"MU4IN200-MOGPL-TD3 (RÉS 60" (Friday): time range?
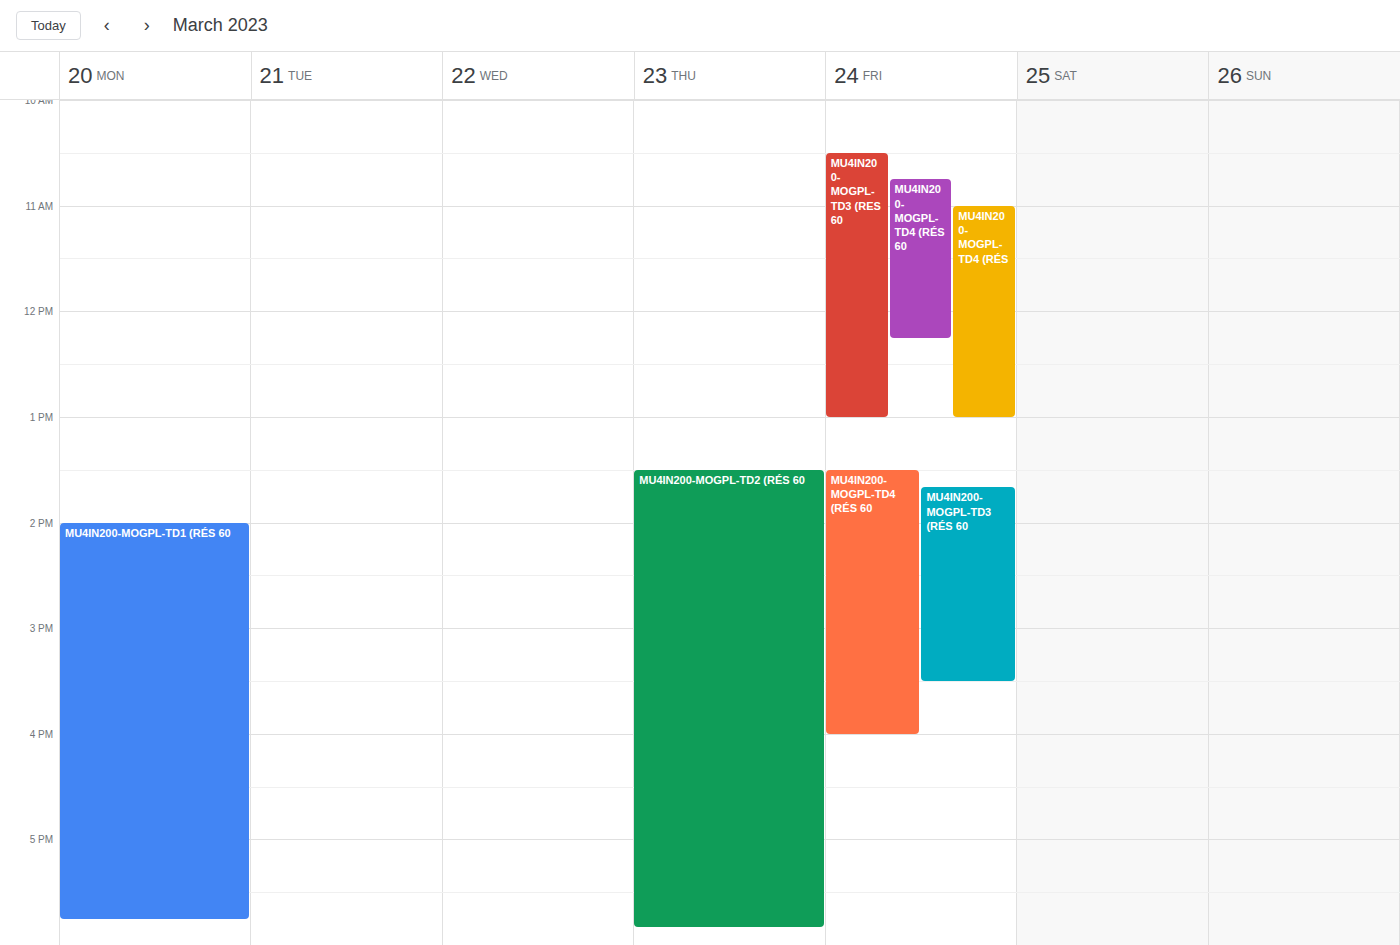
1:40 PM to 3:30 PM